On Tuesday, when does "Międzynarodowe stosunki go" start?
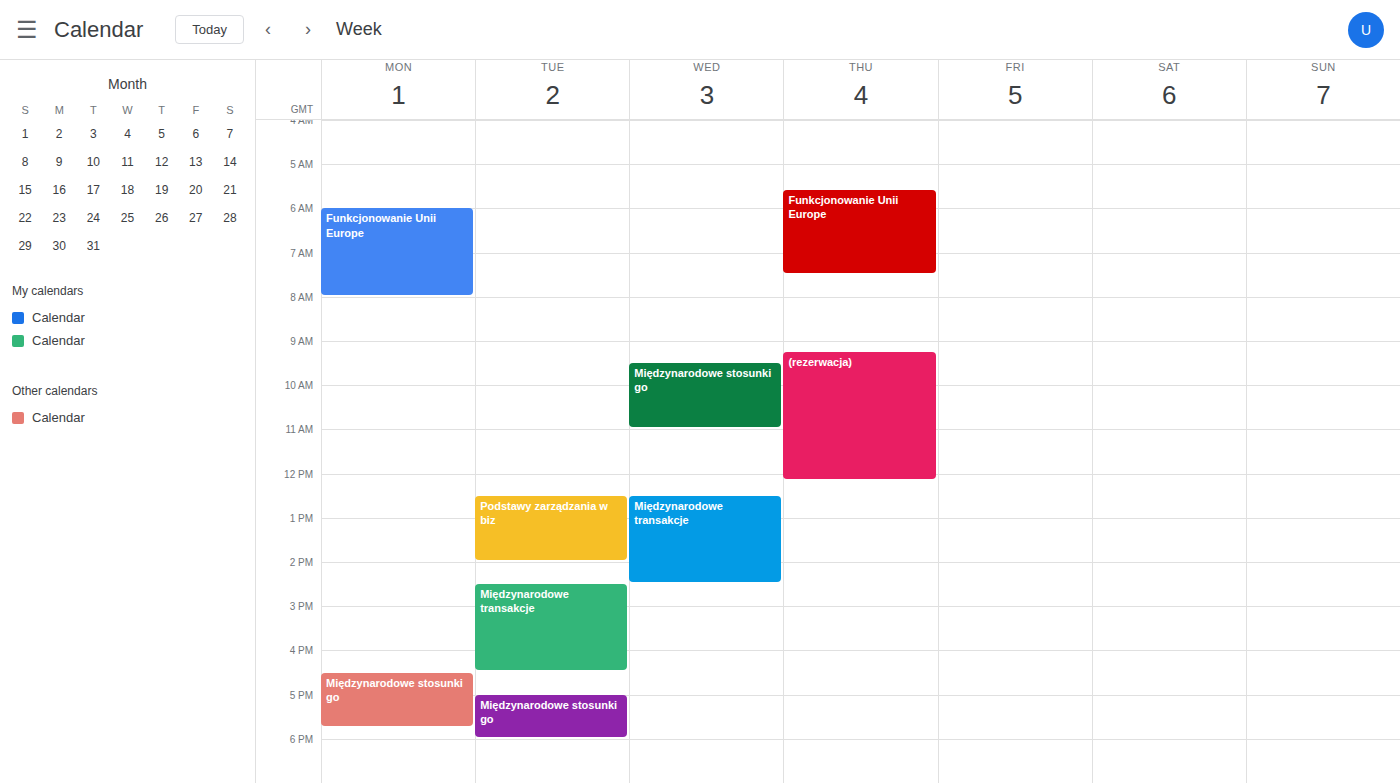
17:00